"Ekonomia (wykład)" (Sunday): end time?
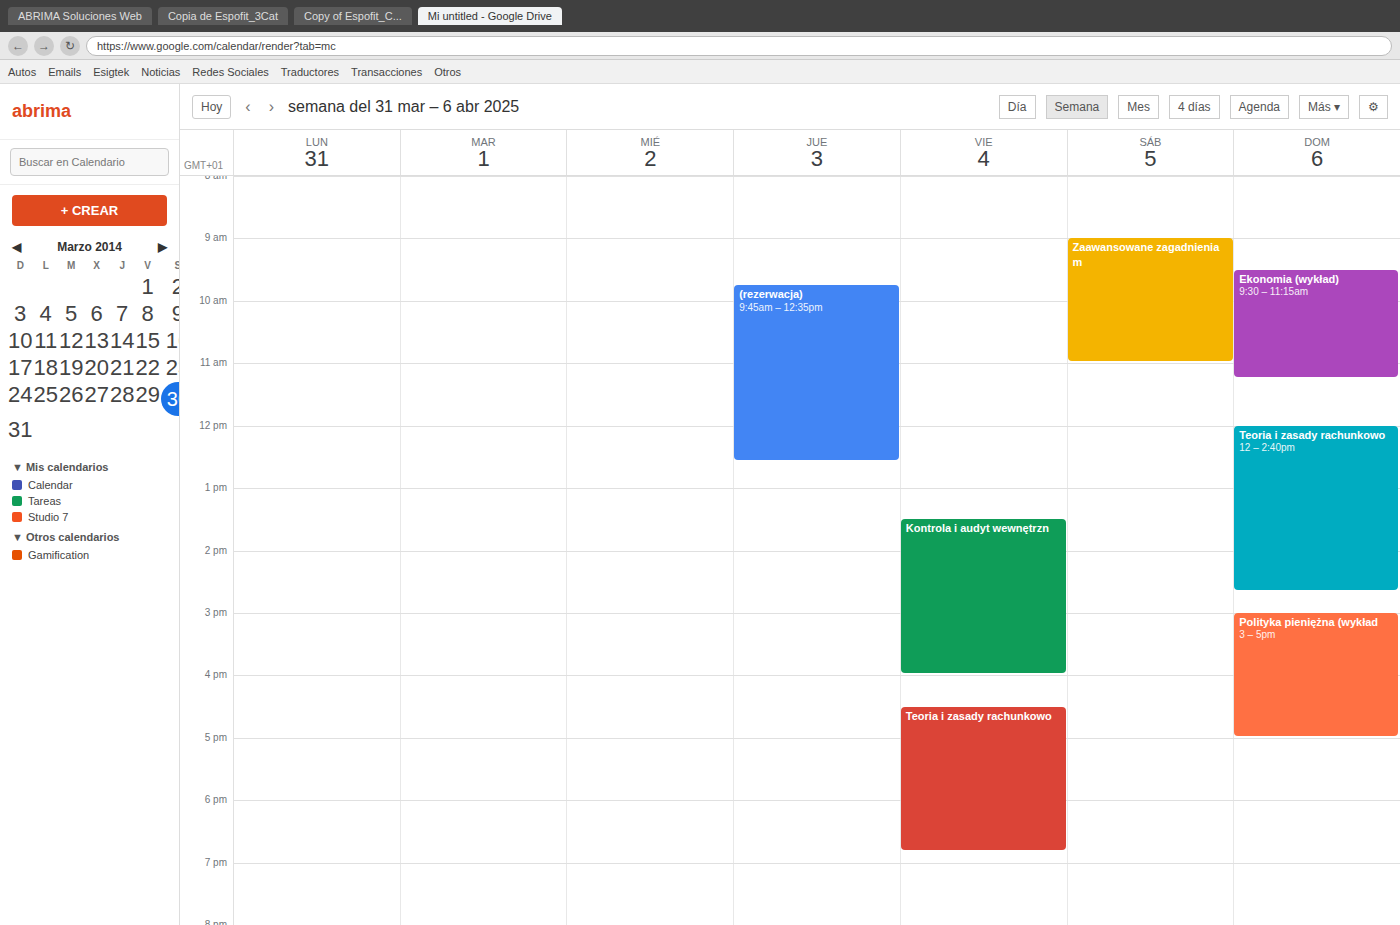
11:15